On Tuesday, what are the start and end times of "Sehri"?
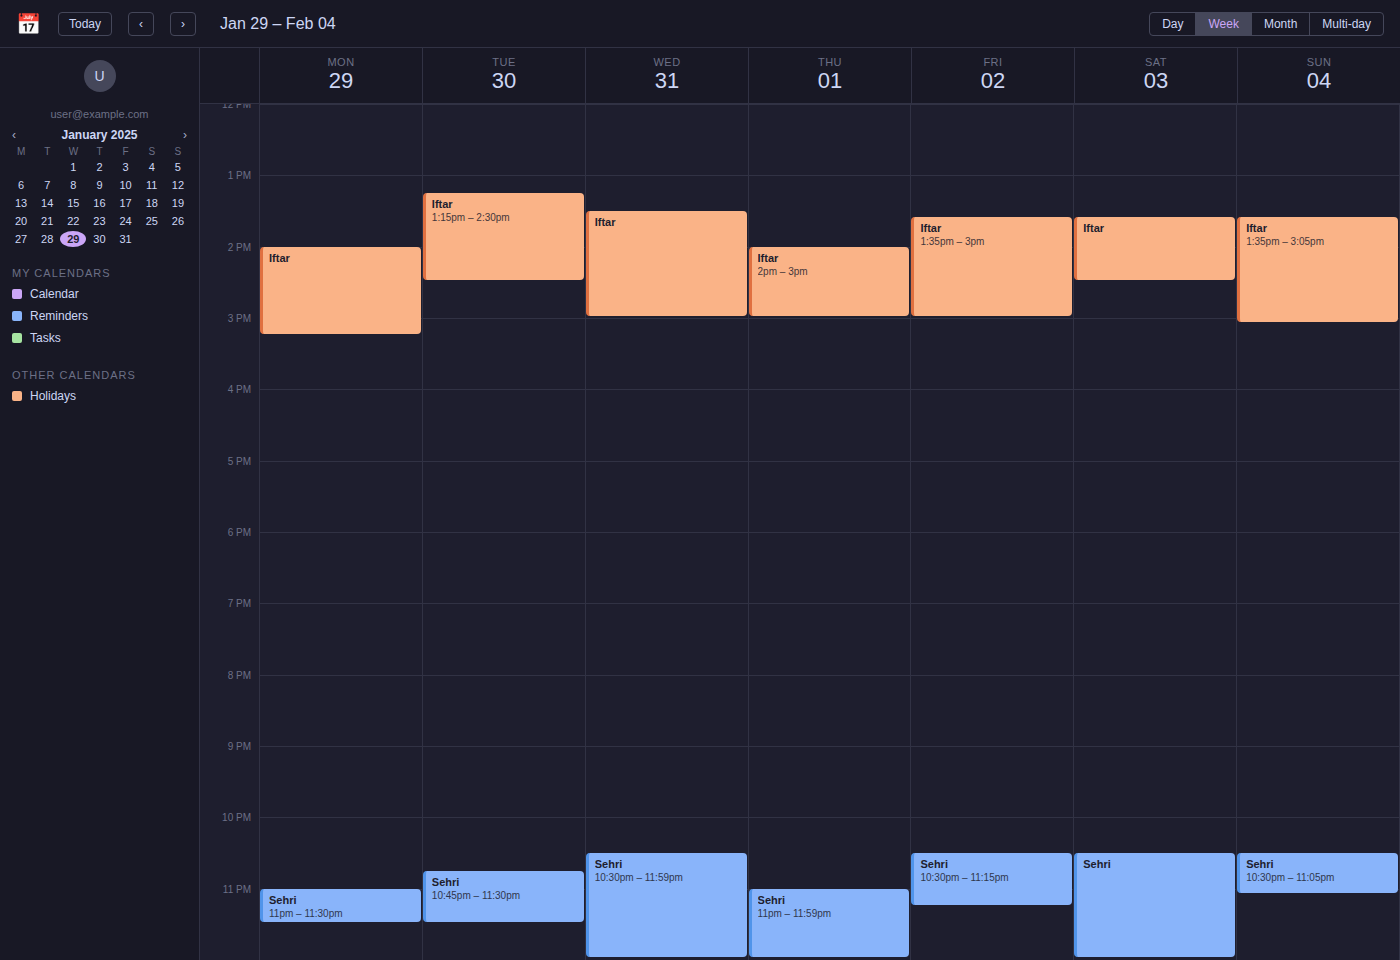
10:45 PM to 11:30 PM